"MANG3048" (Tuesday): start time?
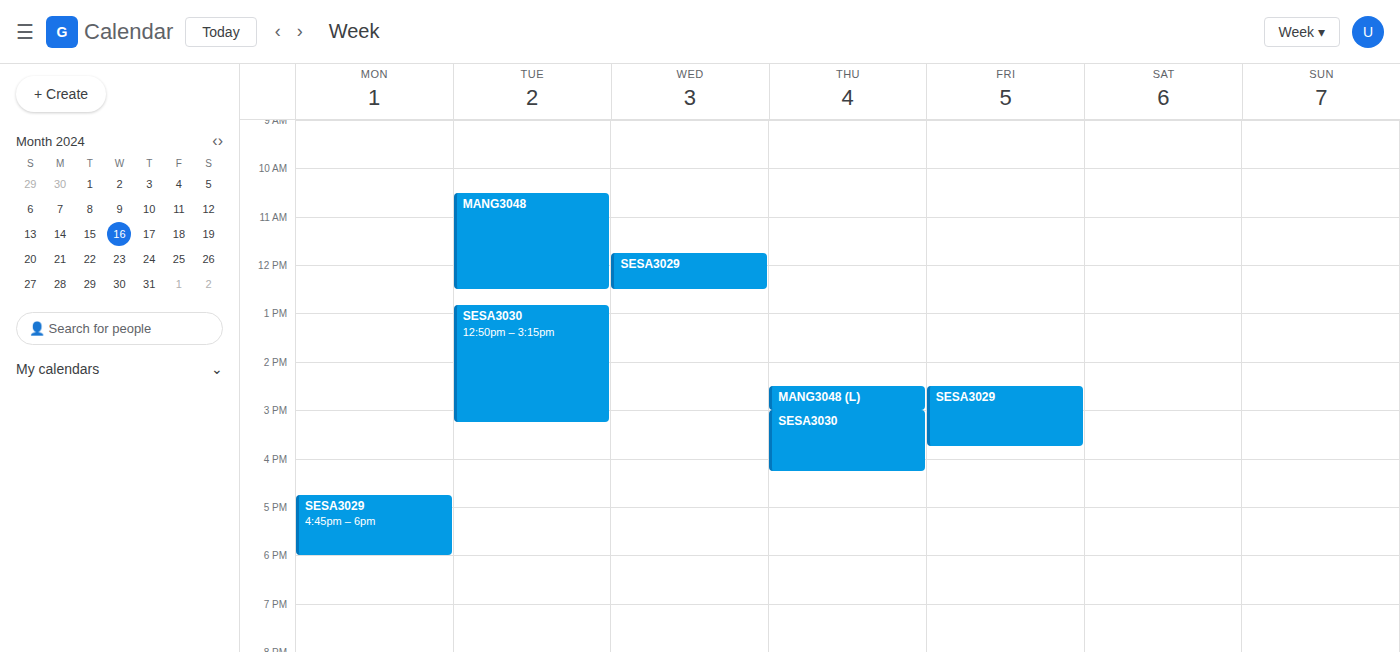
10:30 AM